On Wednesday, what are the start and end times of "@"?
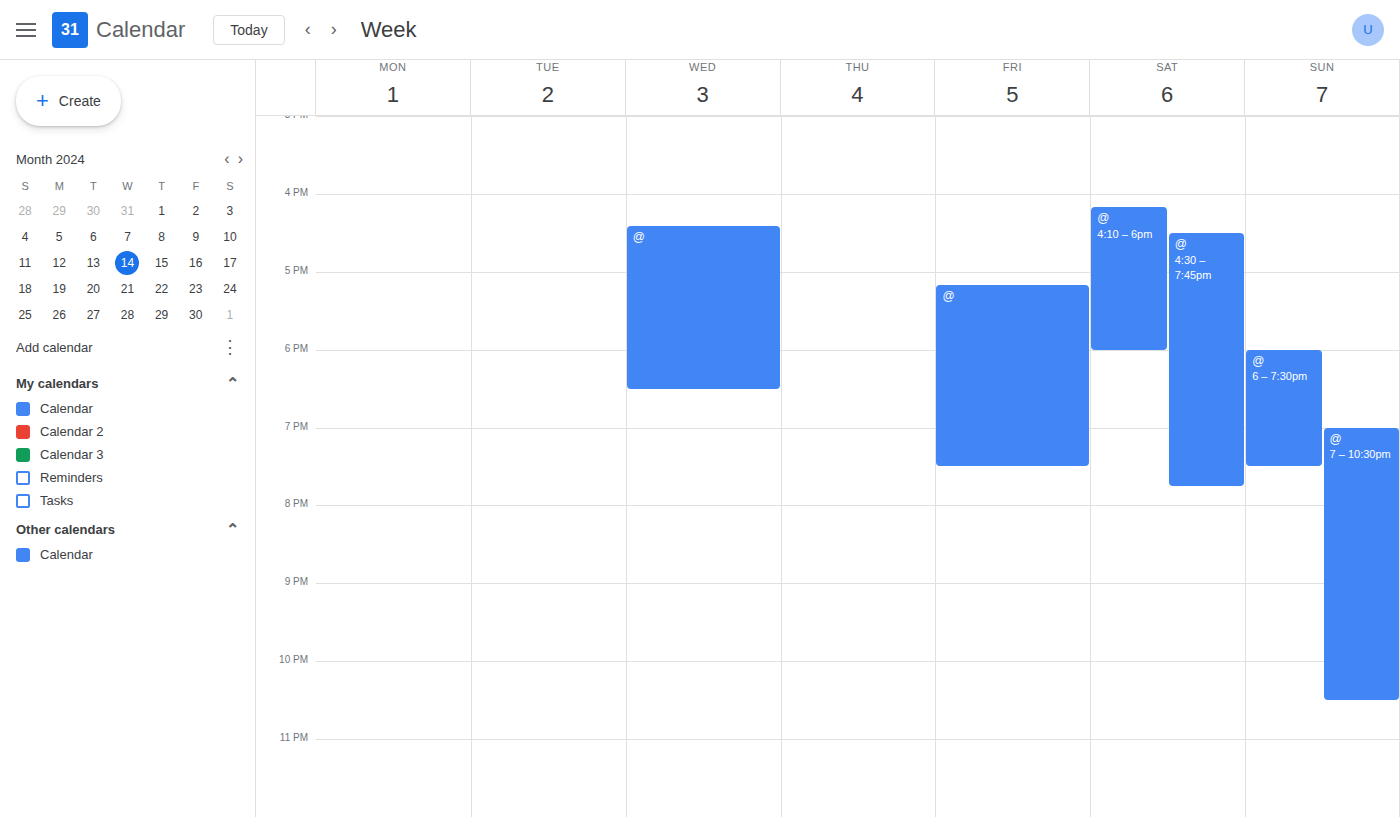
4:25 PM to 6:30 PM